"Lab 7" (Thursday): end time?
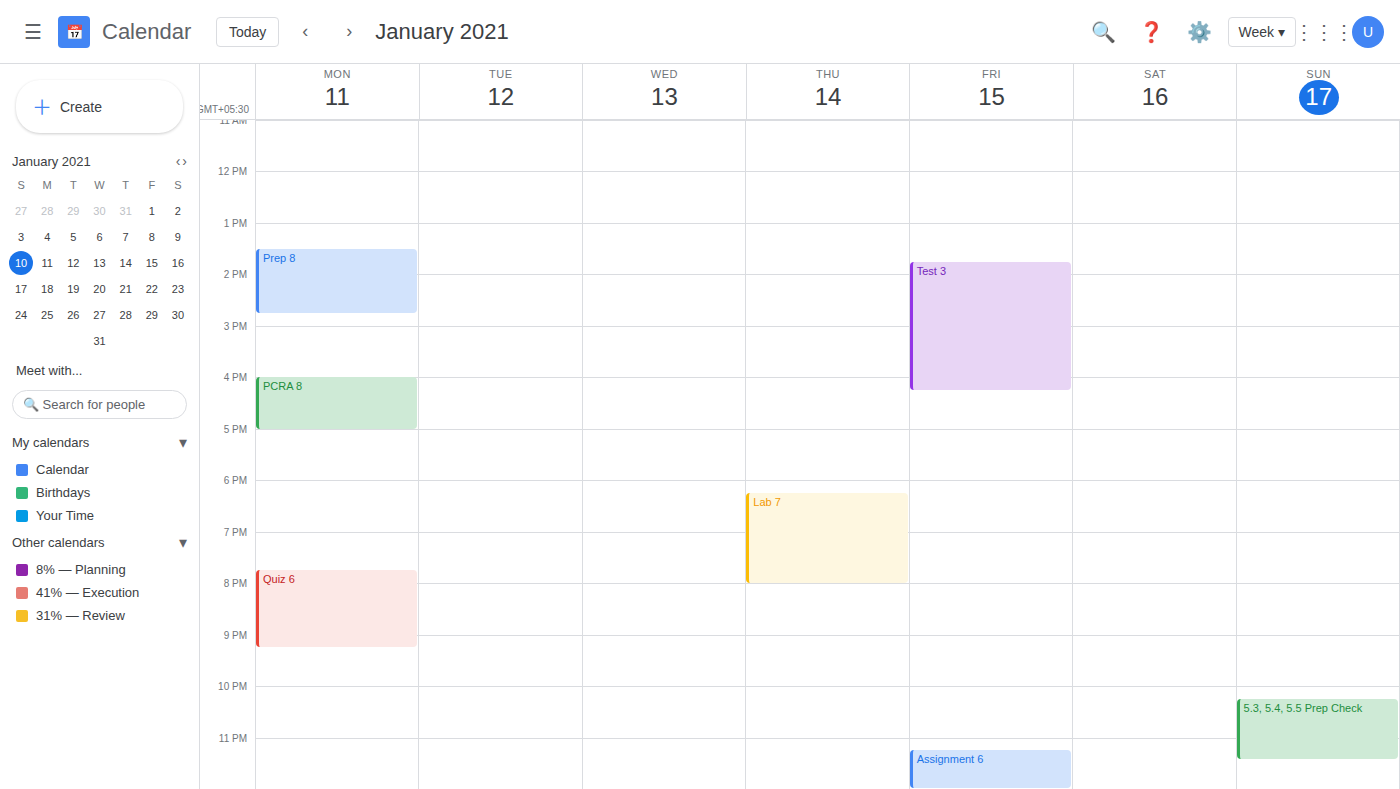
8:00 PM